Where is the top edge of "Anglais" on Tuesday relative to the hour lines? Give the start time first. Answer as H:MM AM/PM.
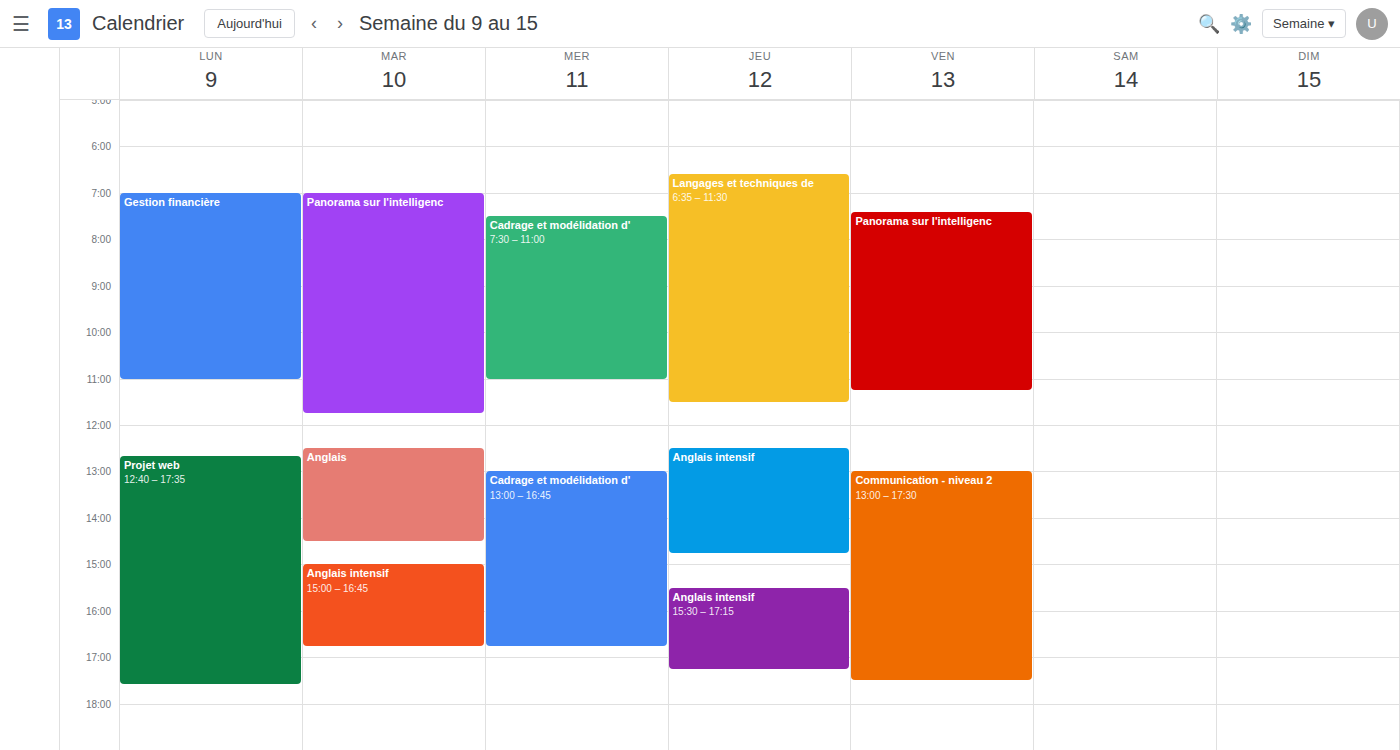
12:30 PM -- halfway between the 12 PM and 1 PM lines.